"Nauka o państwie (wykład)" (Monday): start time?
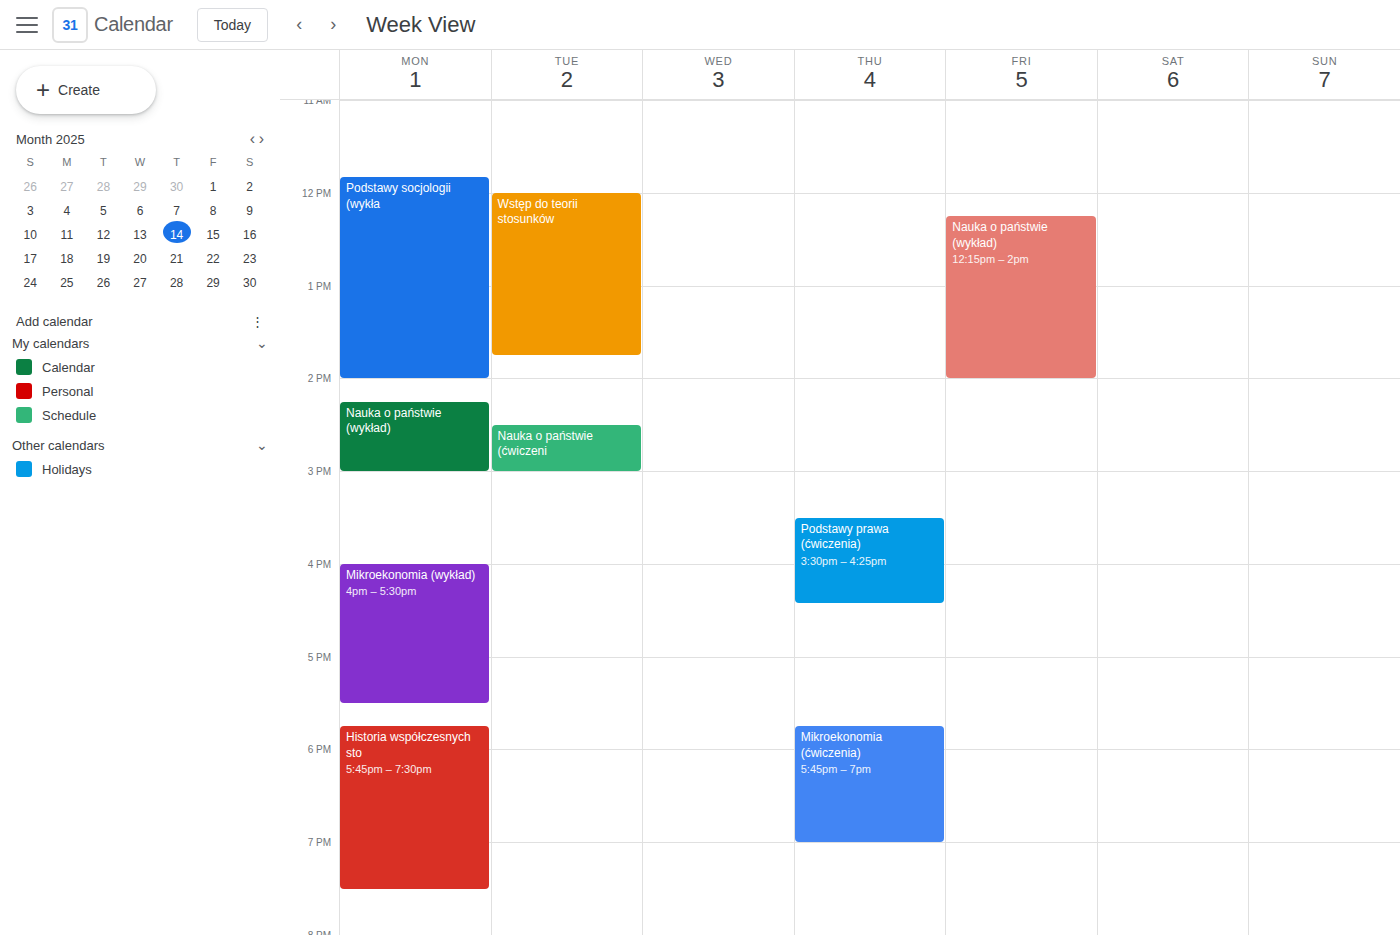
14:15